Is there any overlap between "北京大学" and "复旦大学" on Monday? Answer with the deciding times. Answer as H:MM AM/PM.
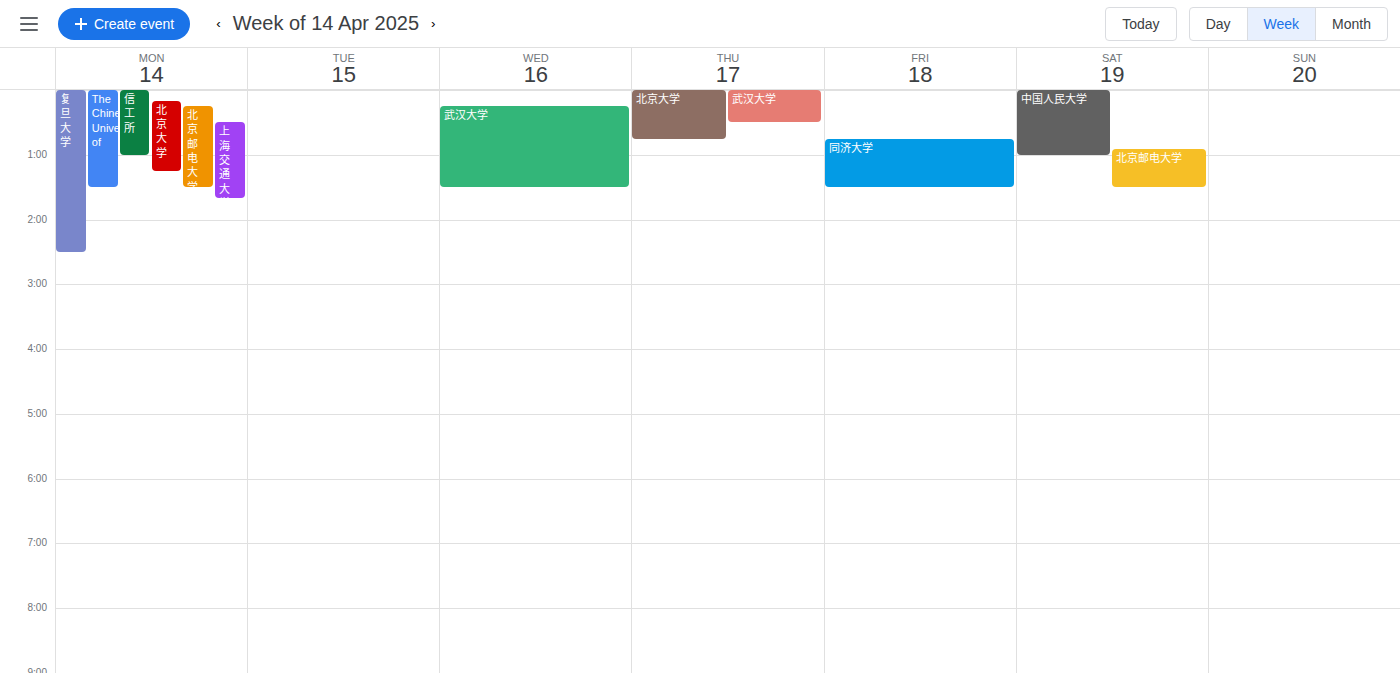
"北京大学" runs 12:10 AM to 1:15 AM, inside "复旦大学" -- they overlap.